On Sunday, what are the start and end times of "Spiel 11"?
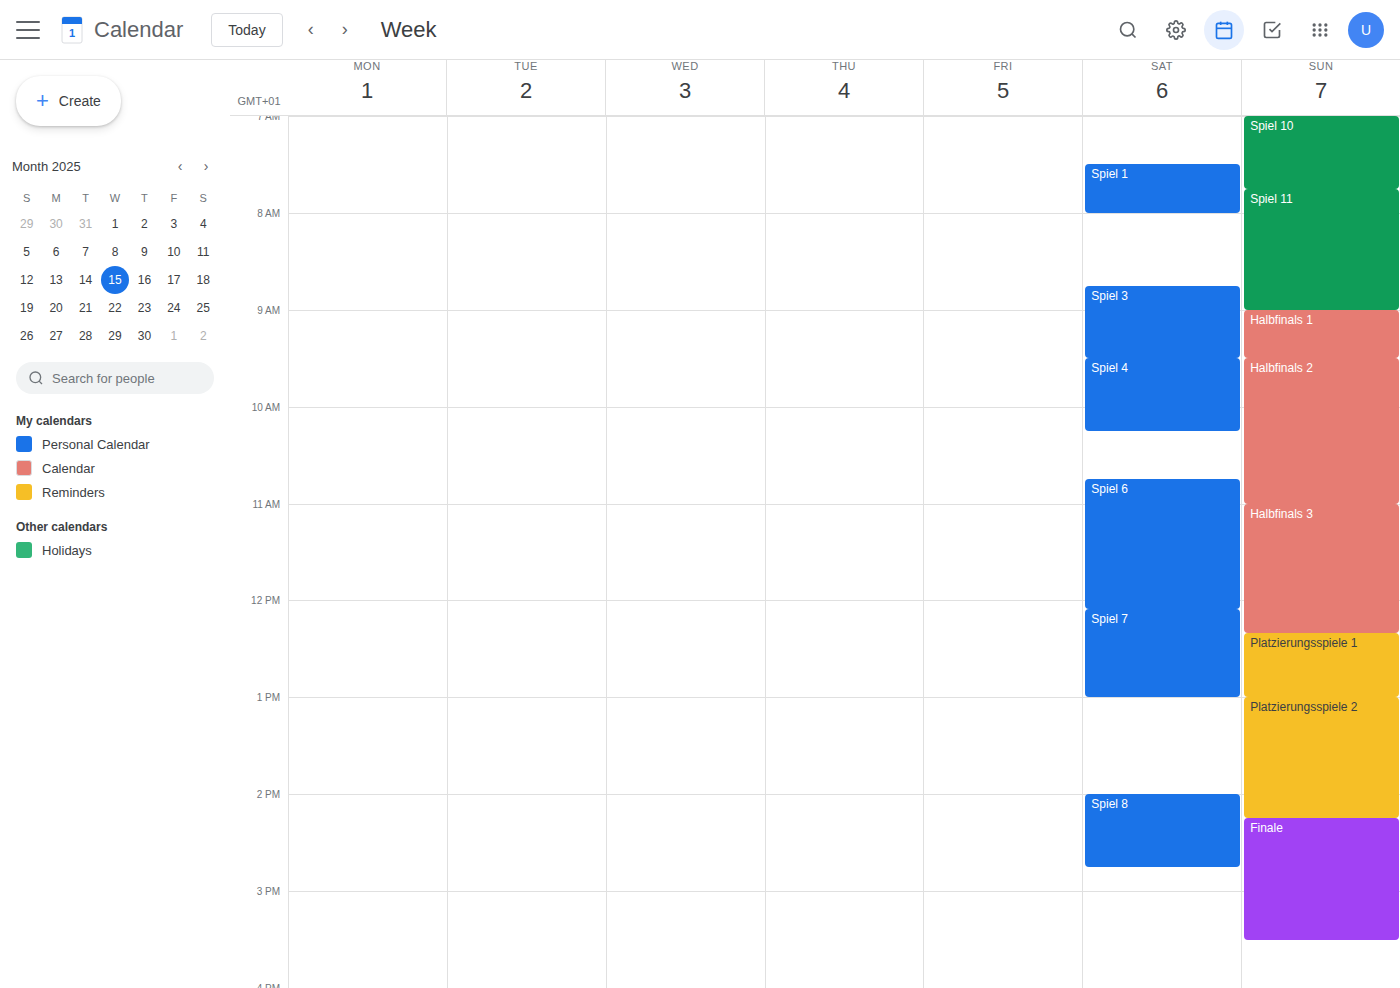
7:45 AM to 9:00 AM